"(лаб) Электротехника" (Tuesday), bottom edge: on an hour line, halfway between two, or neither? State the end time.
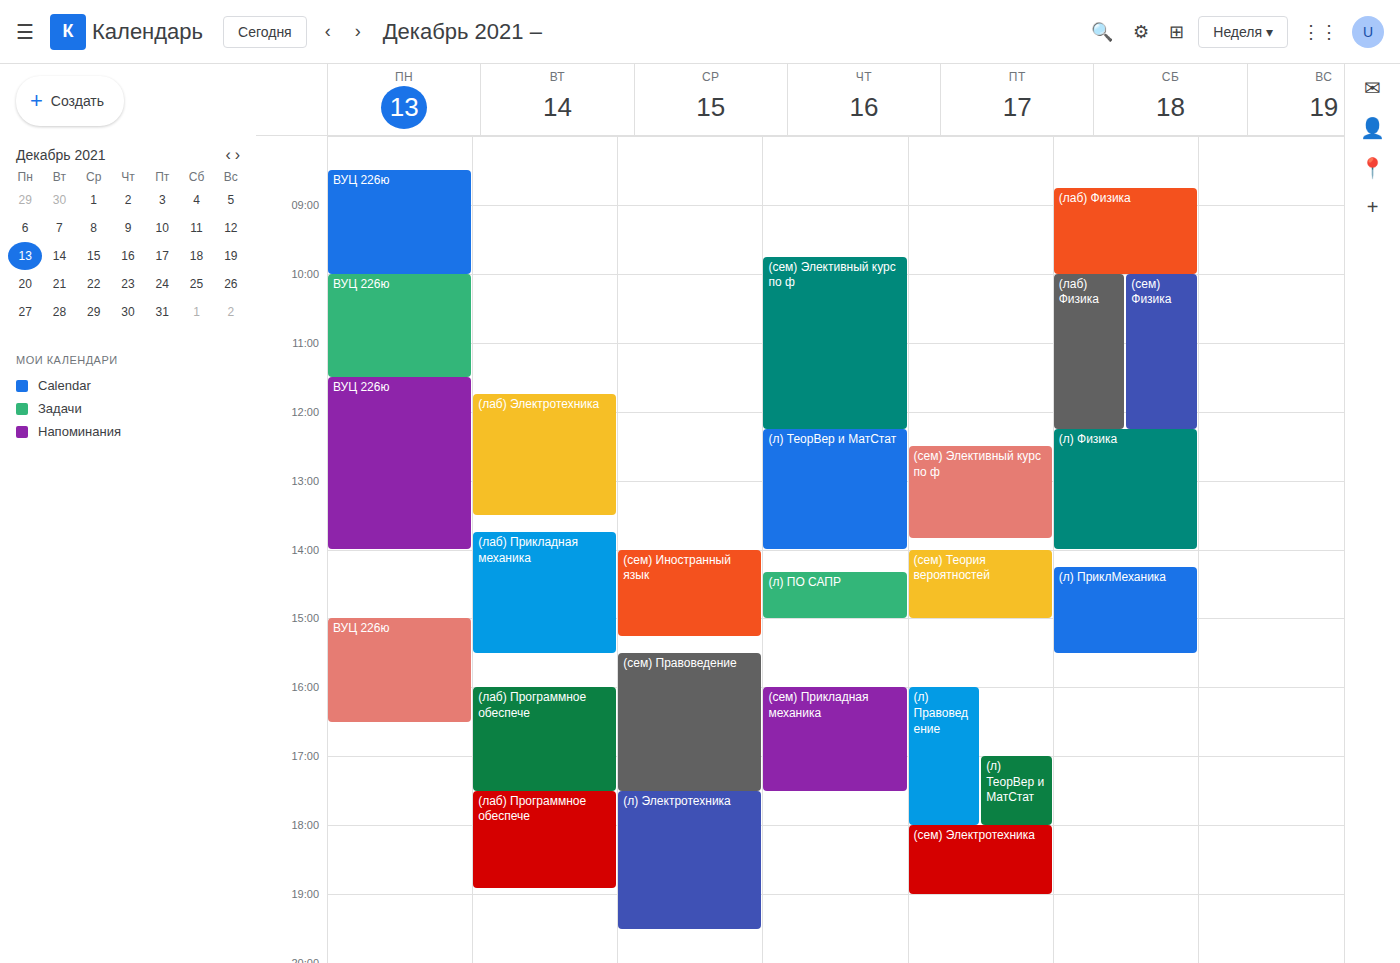
13:30 -- halfway between the 13:00 and 14:00 lines.